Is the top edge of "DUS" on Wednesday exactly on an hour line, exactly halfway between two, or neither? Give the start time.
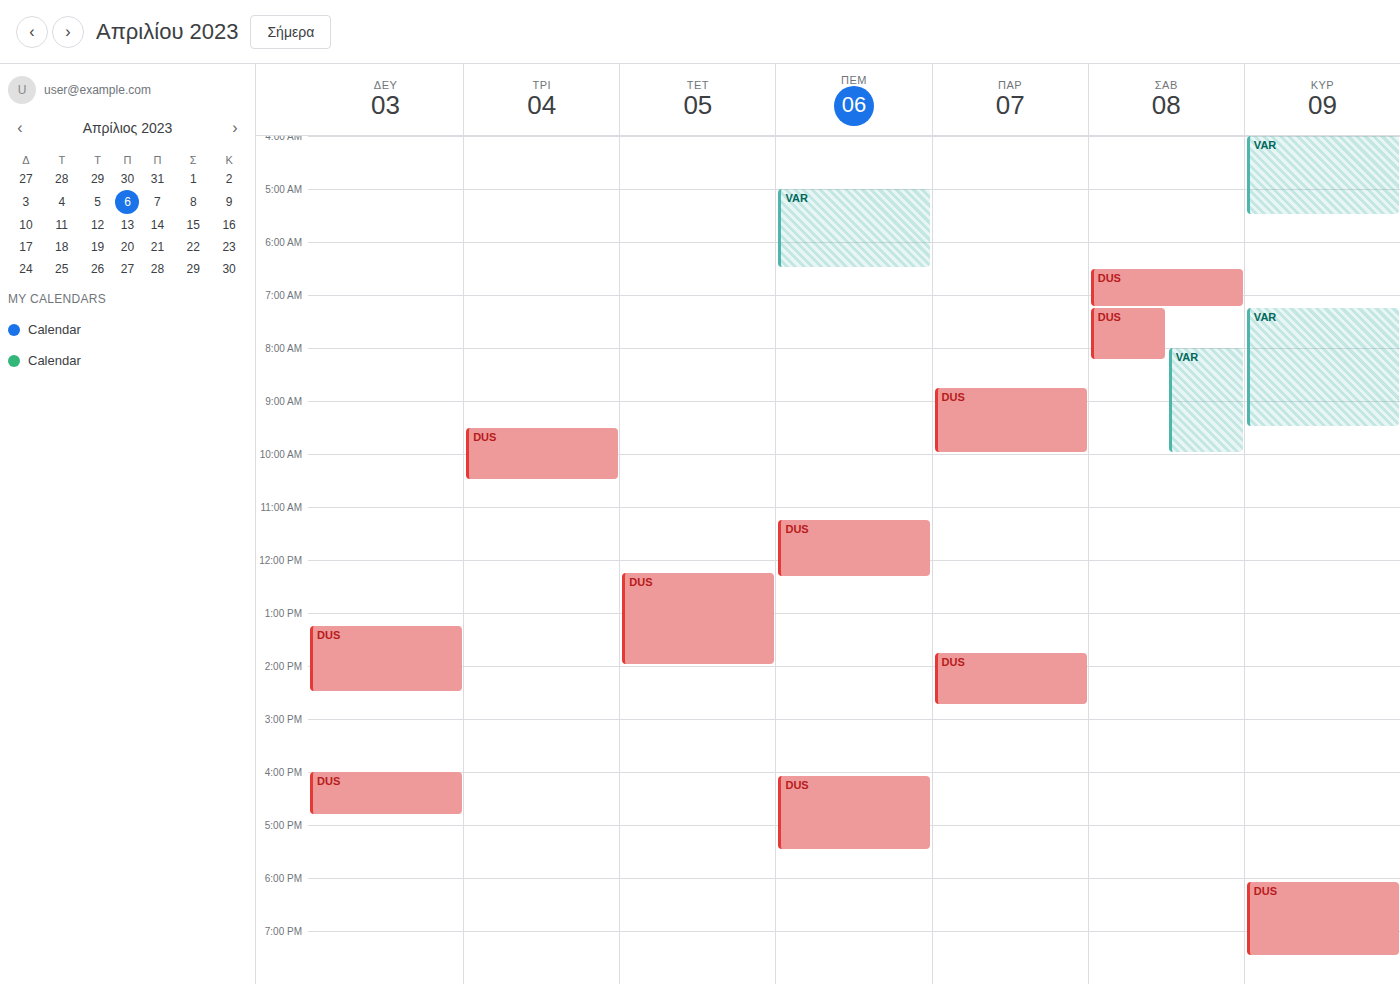
12:15 PM -- neither: a quarter of the way from the 12 PM line to the 1 PM line.